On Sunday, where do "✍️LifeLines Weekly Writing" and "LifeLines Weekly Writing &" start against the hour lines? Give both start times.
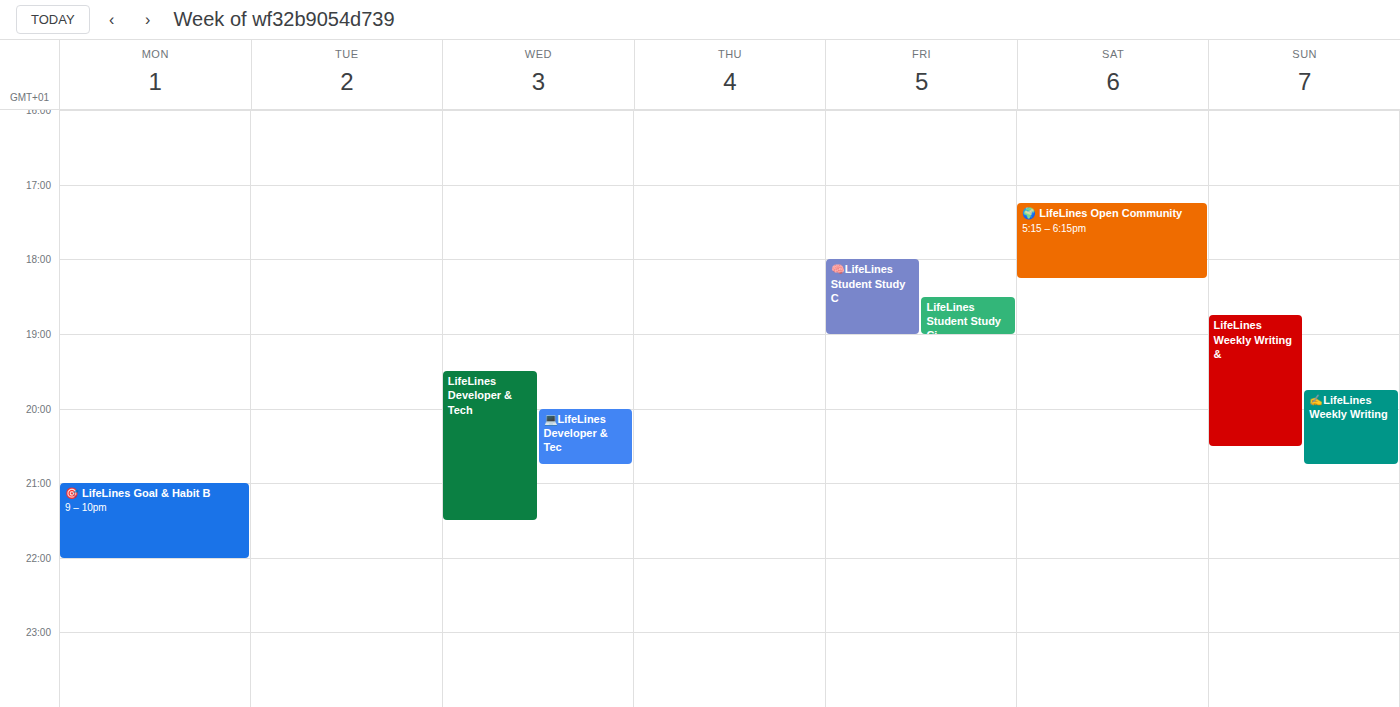
"✍️LifeLines Weekly Writing": 7:45 PM, neither: three quarters of the way from the 7 PM line to the 8 PM line. "LifeLines Weekly Writing &": 6:45 PM, neither: three quarters of the way from the 6 PM line to the 7 PM line.